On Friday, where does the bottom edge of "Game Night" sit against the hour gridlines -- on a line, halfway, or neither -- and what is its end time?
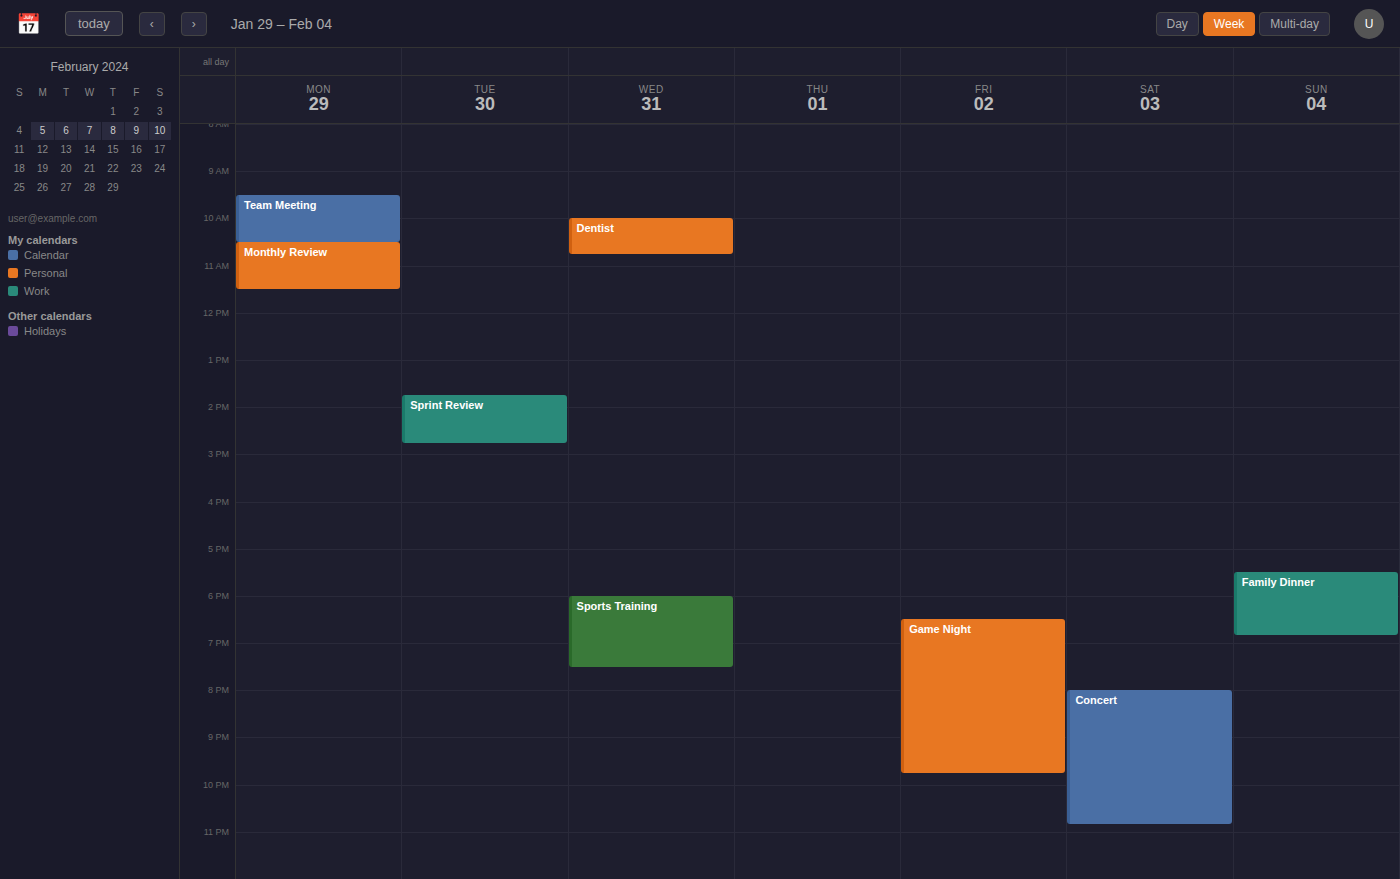
9:45 PM -- neither: three quarters of the way from the 9 PM line to the 10 PM line.